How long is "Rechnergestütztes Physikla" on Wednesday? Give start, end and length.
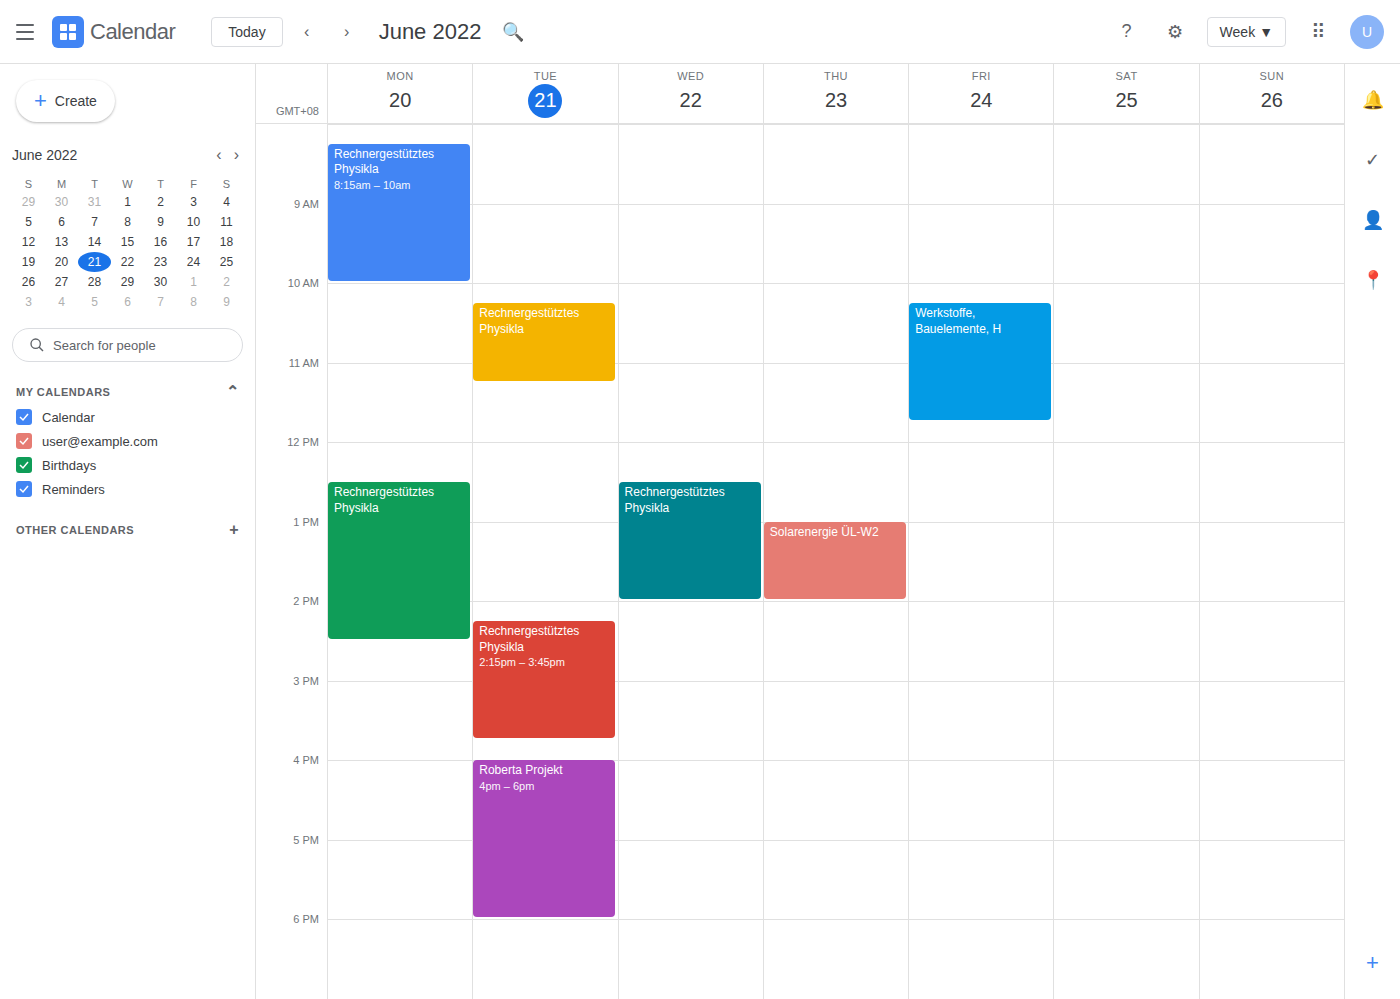
12:30 PM to 2:00 PM, 1 hour 30 minutes